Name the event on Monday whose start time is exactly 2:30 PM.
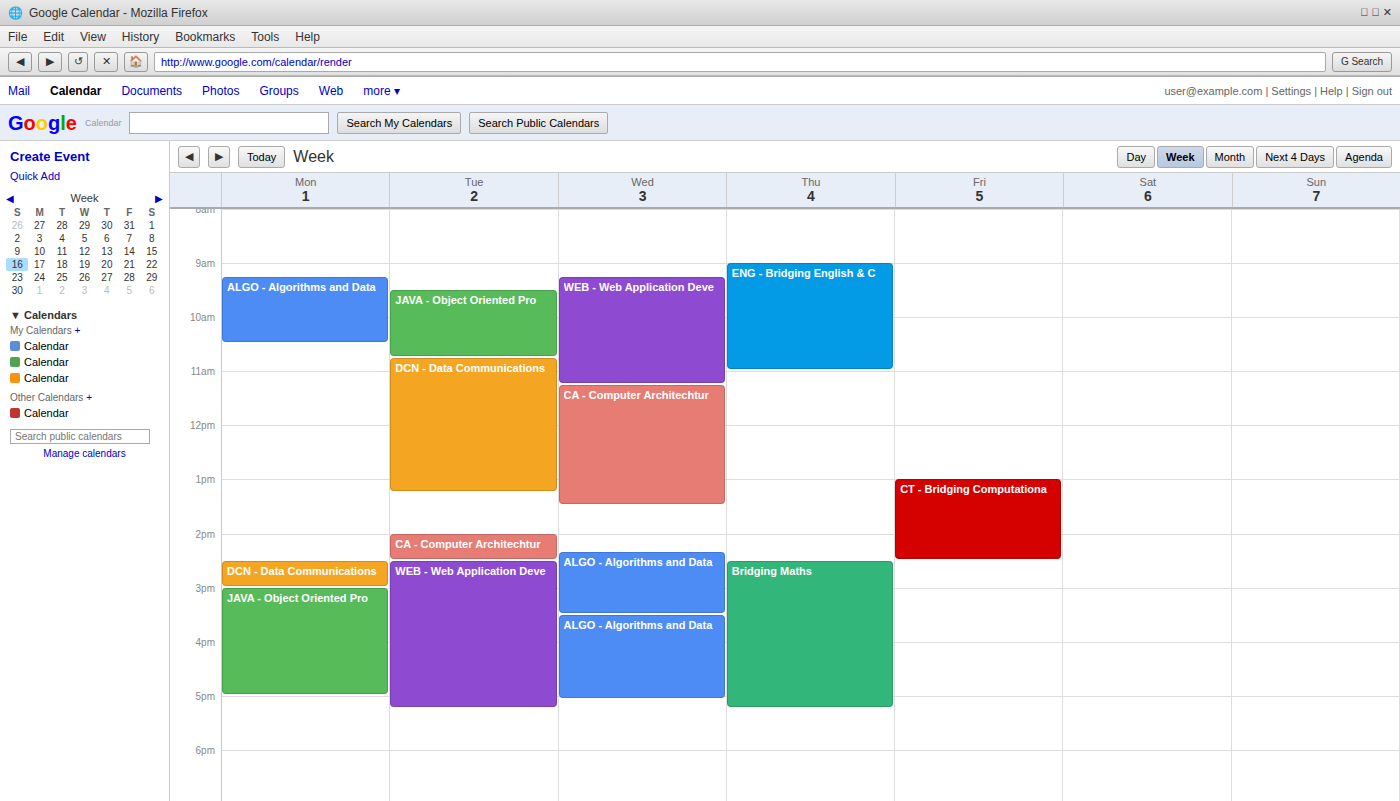
"DCN - Data Communications"